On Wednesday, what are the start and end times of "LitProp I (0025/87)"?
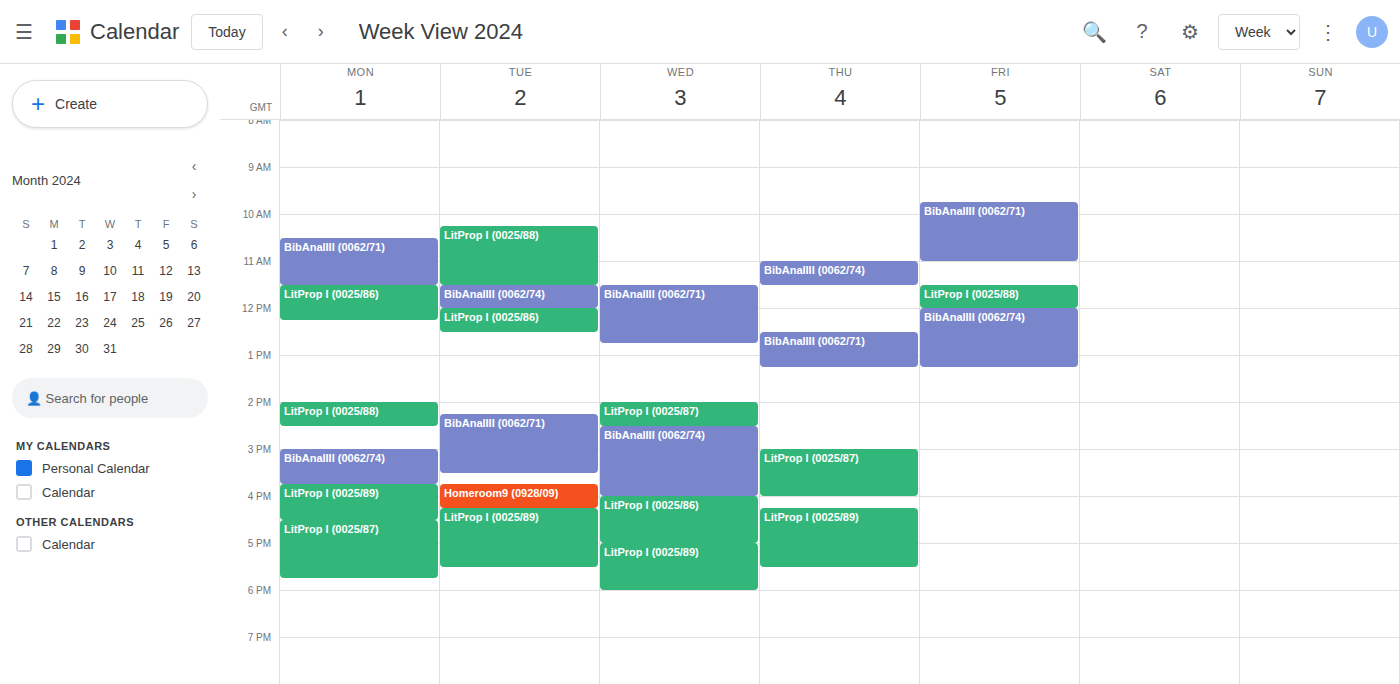
2:00 PM to 2:30 PM